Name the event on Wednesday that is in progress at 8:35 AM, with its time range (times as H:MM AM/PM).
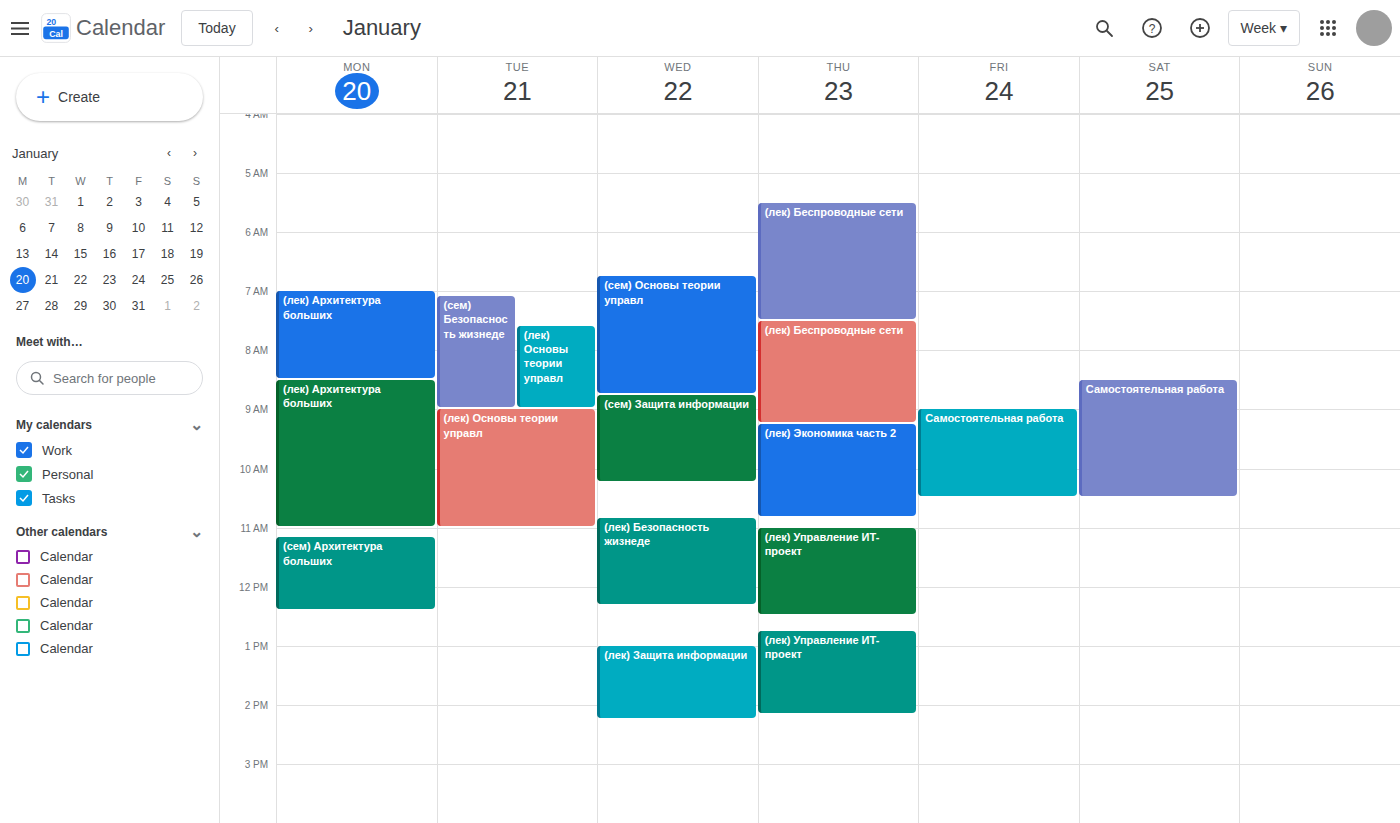
"(сем) Основы теории управл", 6:45 AM to 8:45 AM